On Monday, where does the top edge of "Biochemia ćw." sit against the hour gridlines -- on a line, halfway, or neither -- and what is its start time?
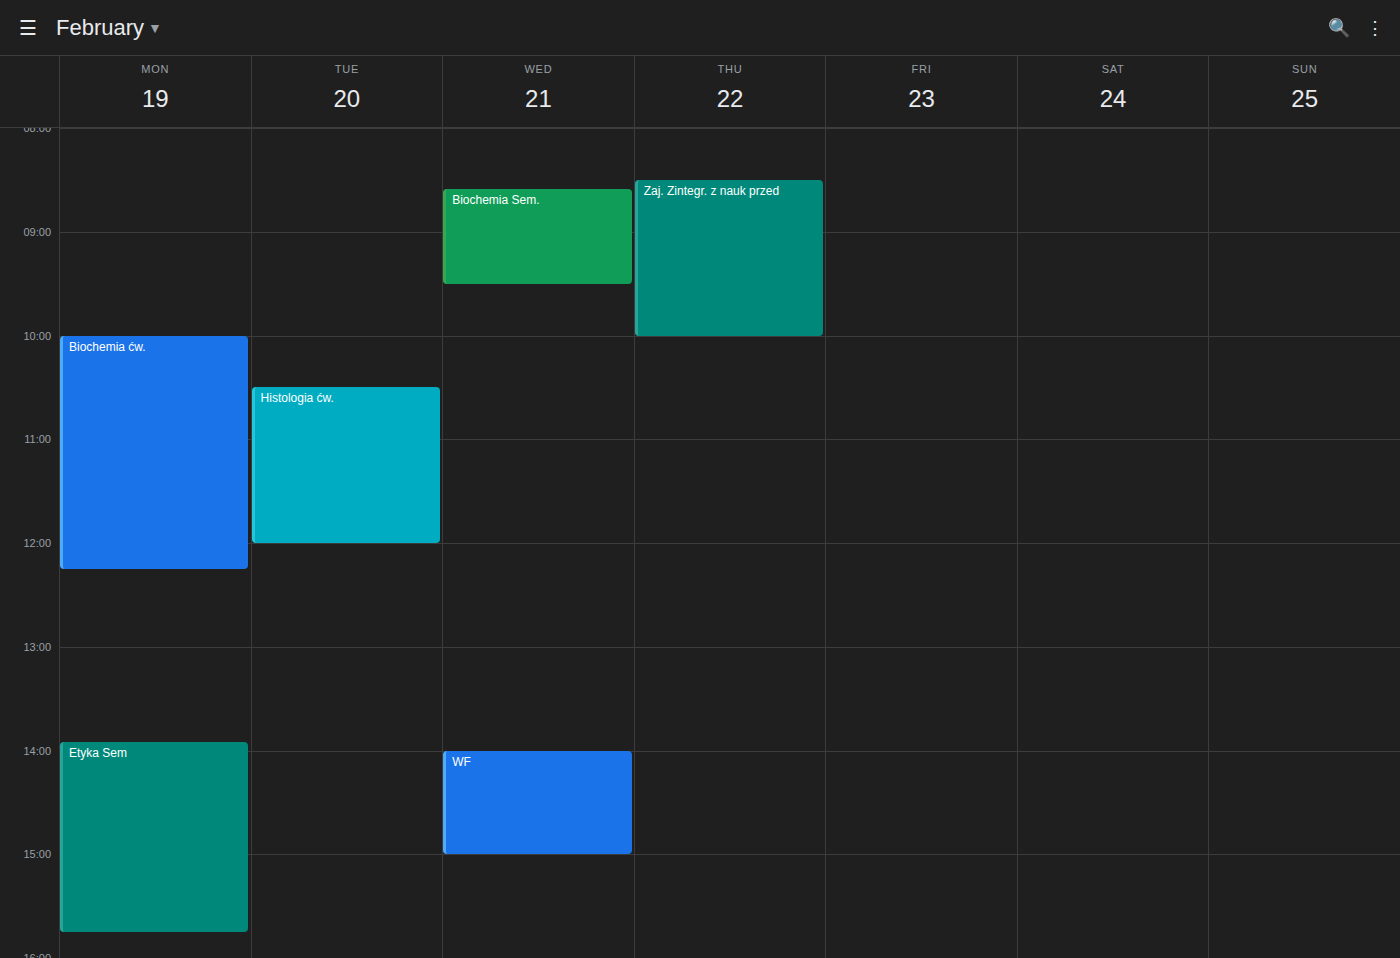
10:00 AM -- exactly on the 10 AM line.